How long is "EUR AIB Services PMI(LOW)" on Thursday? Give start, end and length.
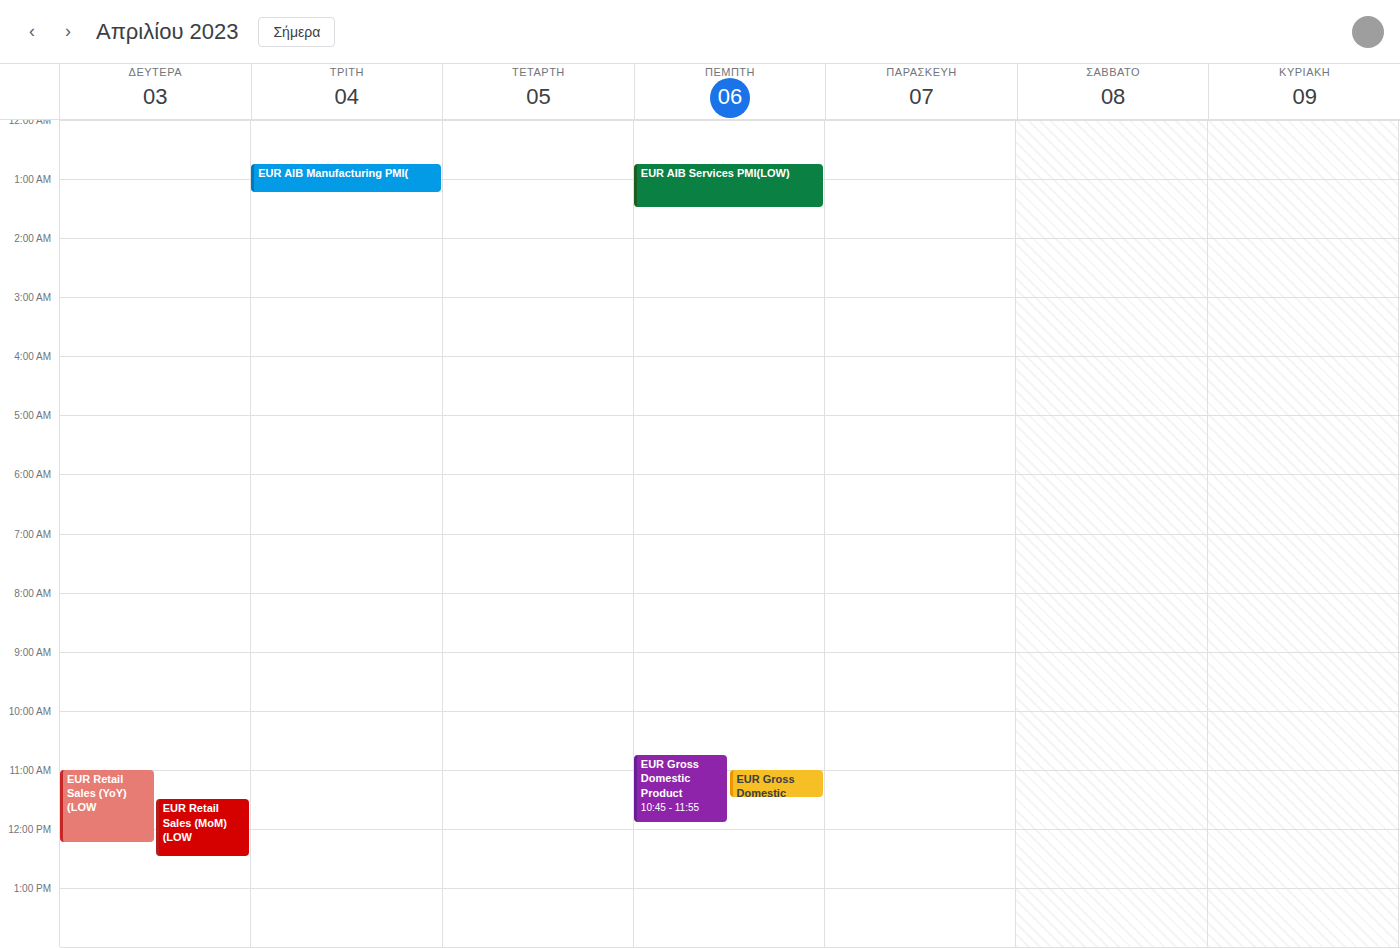
12:45 AM to 1:30 AM, 45 minutes